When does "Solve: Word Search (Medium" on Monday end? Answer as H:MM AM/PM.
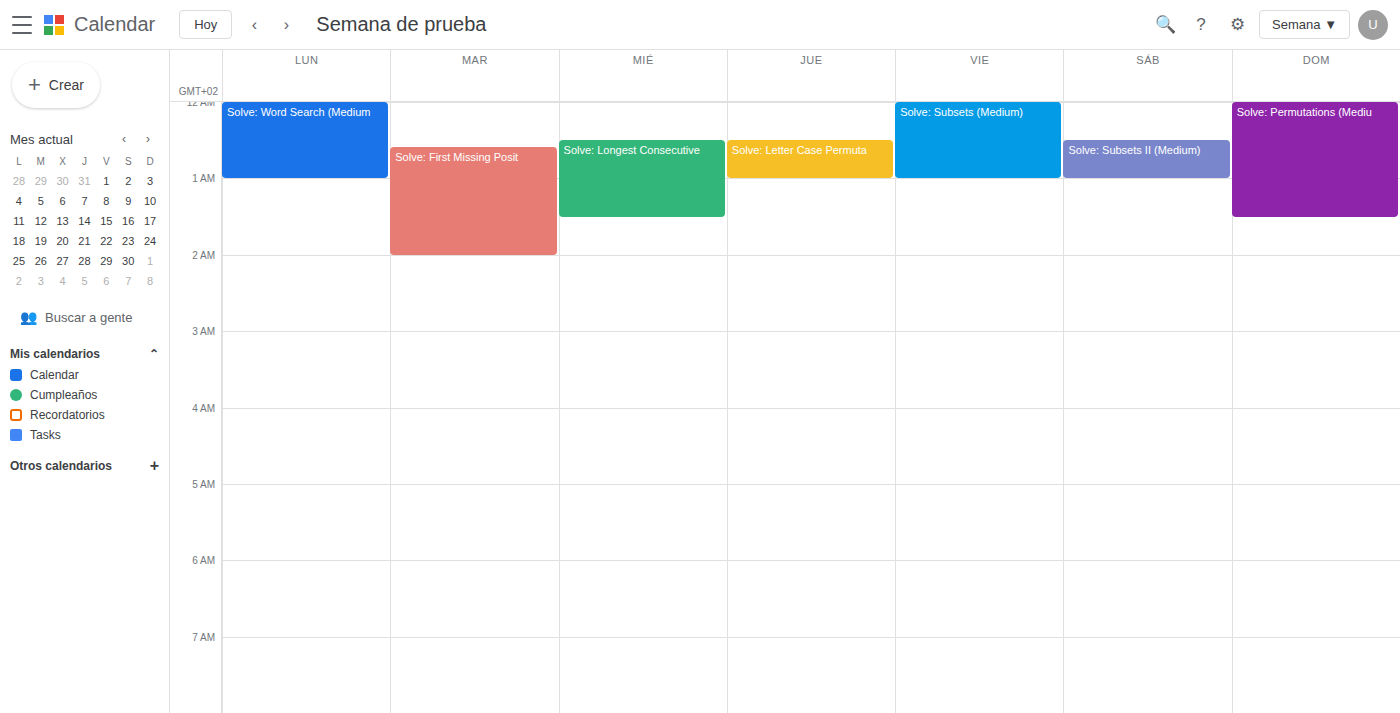
1:00 AM